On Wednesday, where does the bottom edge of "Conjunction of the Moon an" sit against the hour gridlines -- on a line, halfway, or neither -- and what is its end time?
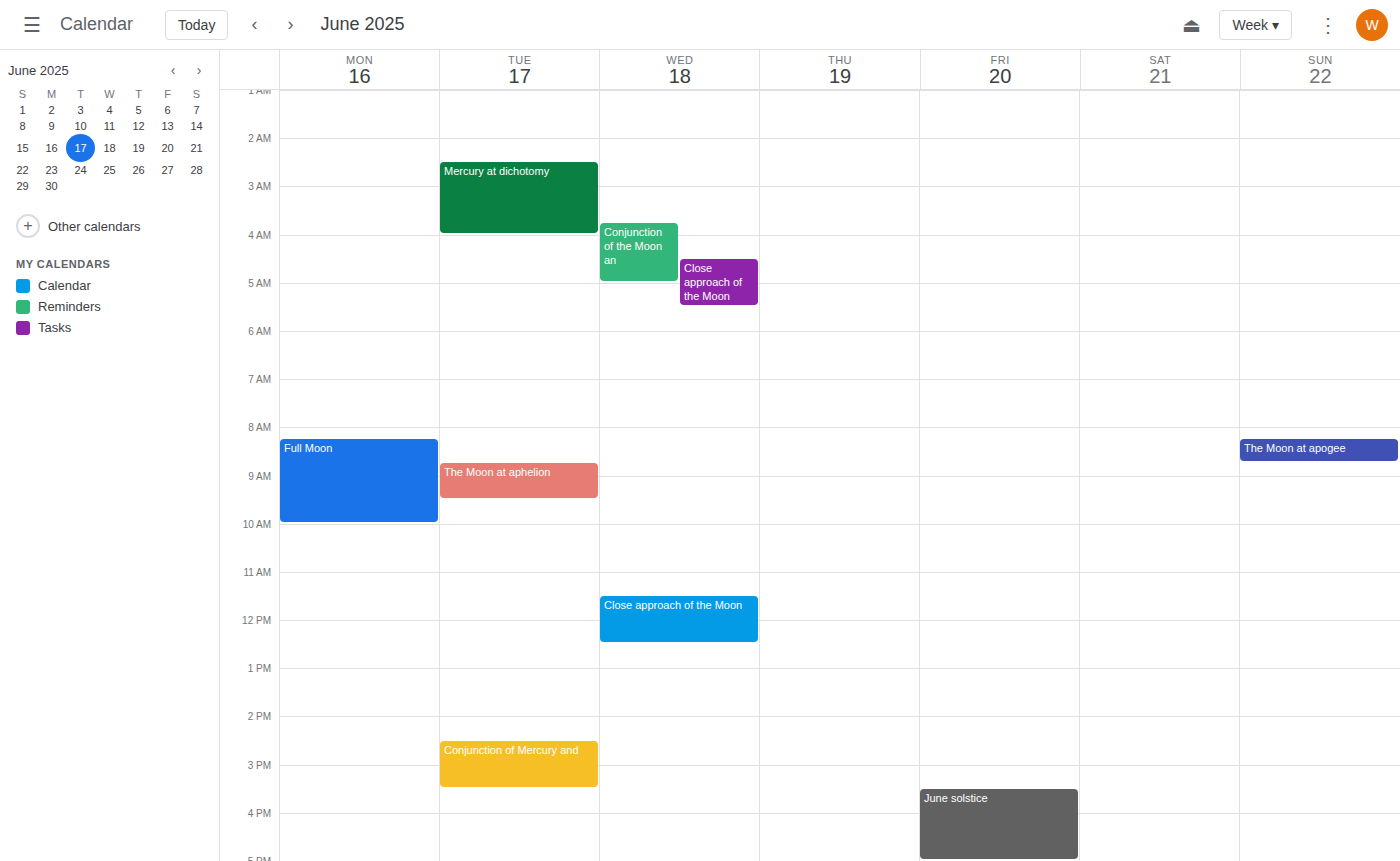
5:00 AM -- exactly on the 5 AM line.